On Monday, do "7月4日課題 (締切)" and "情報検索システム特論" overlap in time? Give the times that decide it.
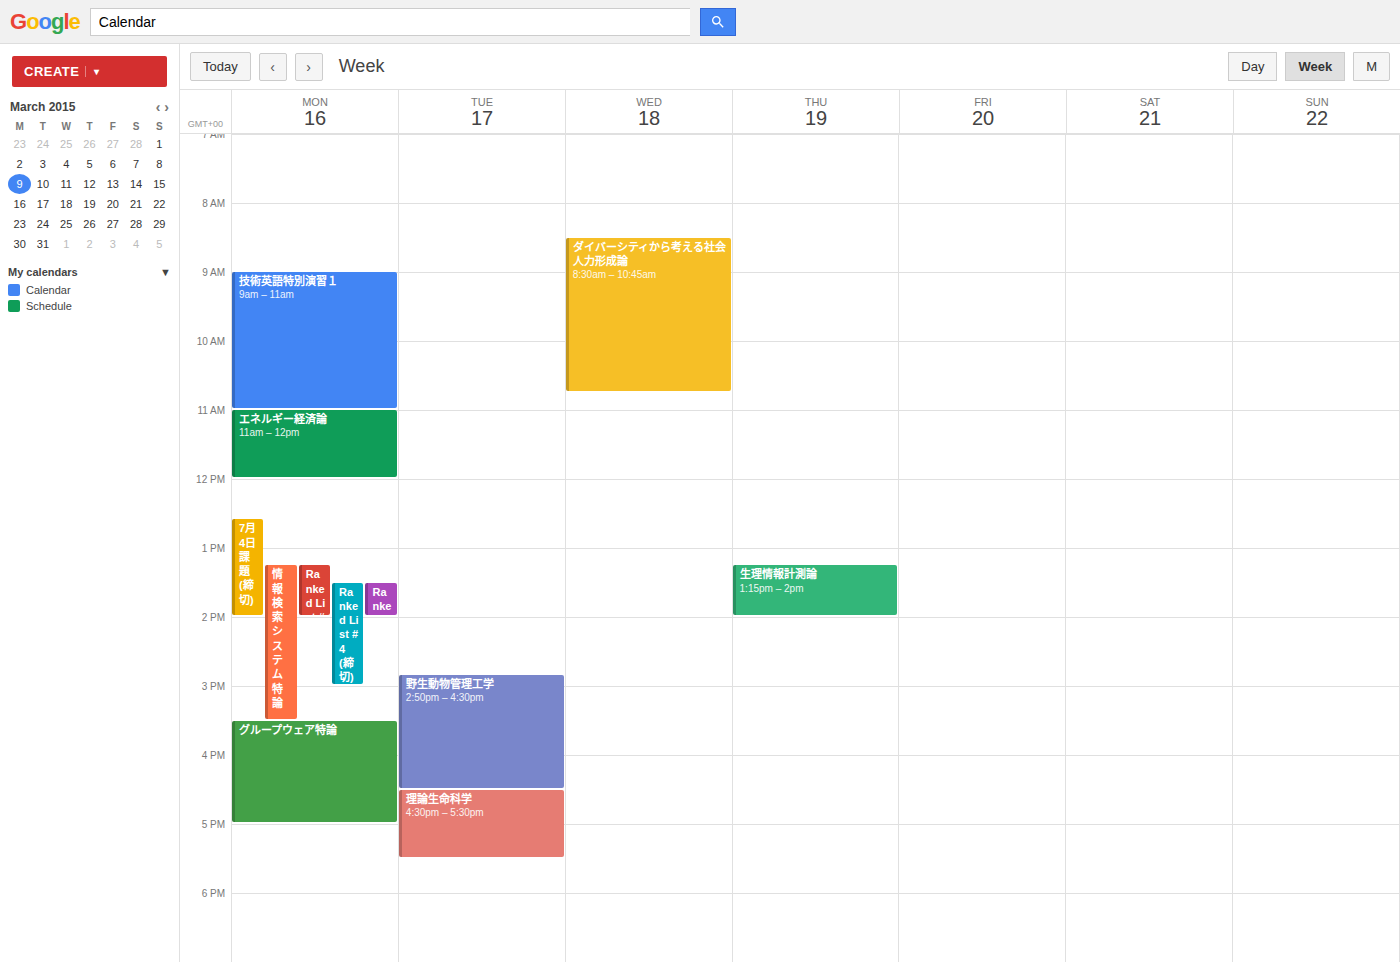
"情報検索システム特論" starts at 1:15 PM, before "7月4日課題 (締切)" ends at 2:00 PM -- they overlap.